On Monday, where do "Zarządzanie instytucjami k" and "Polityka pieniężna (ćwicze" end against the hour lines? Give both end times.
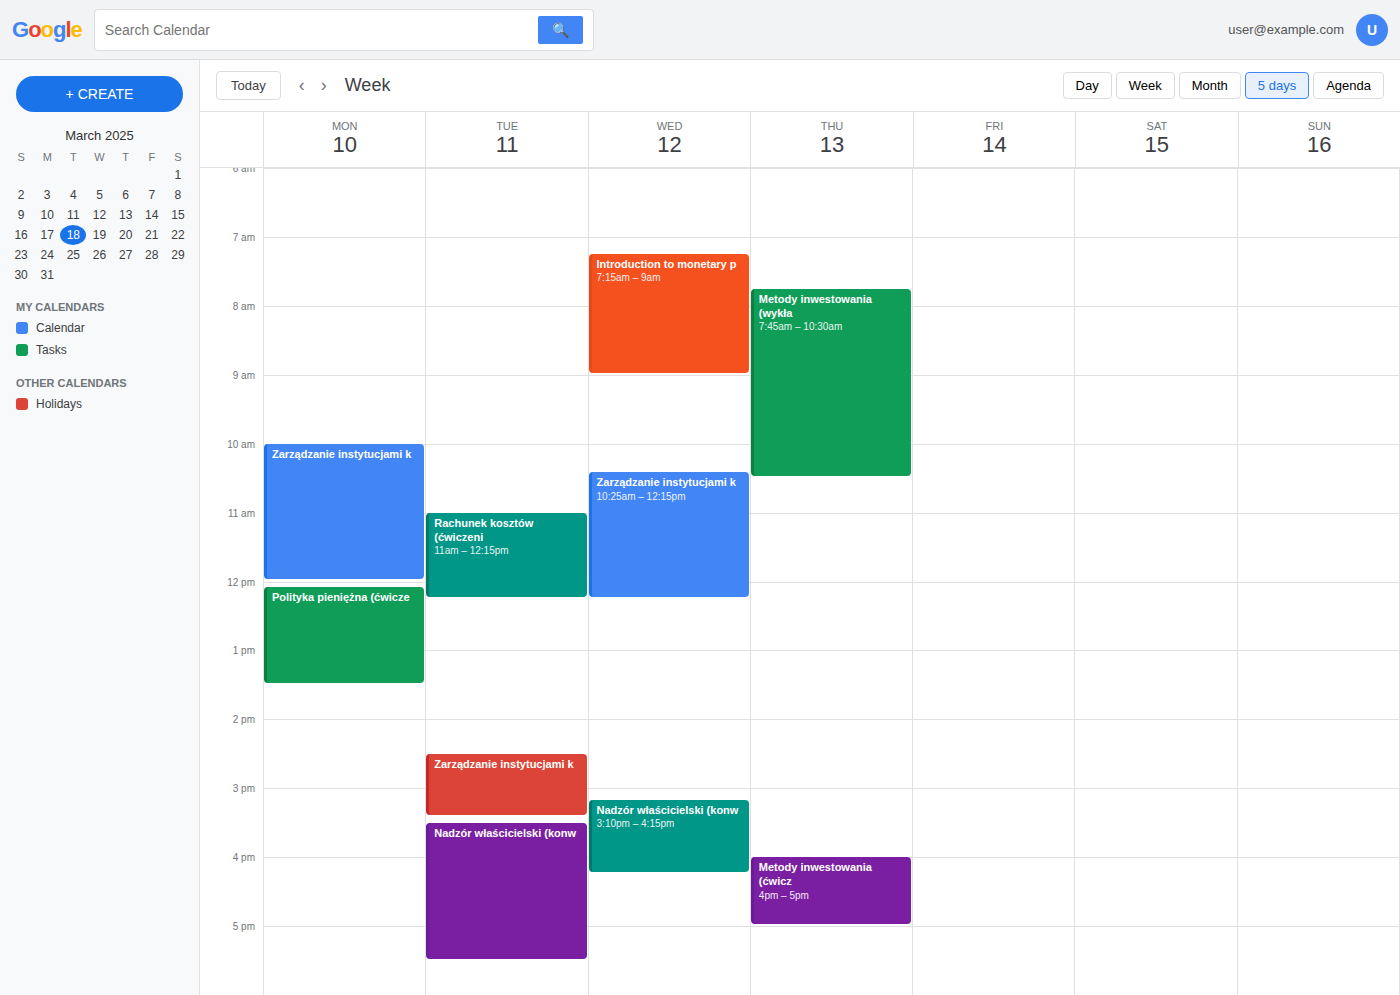
"Zarządzanie instytucjami k": 12:00 PM, exactly on the 12 PM line. "Polityka pieniężna (ćwicze": 1:30 PM, halfway between the 1 PM and 2 PM lines.